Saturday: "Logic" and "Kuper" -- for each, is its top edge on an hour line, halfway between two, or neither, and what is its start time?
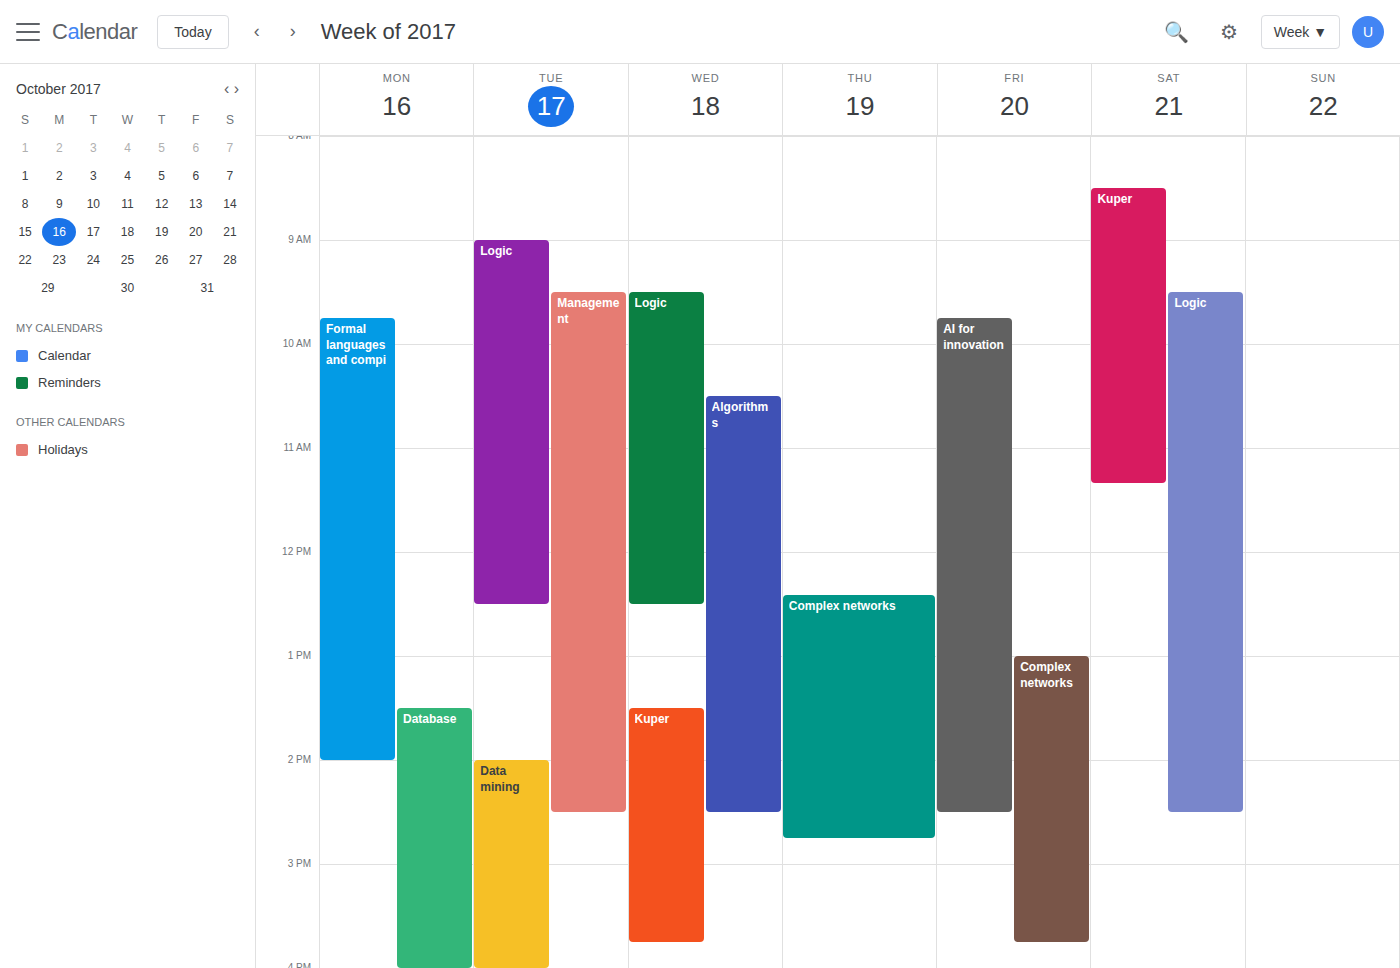
"Logic": 9:30 AM, halfway between the 9 AM and 10 AM lines. "Kuper": 8:30 AM, halfway between the 8 AM and 9 AM lines.